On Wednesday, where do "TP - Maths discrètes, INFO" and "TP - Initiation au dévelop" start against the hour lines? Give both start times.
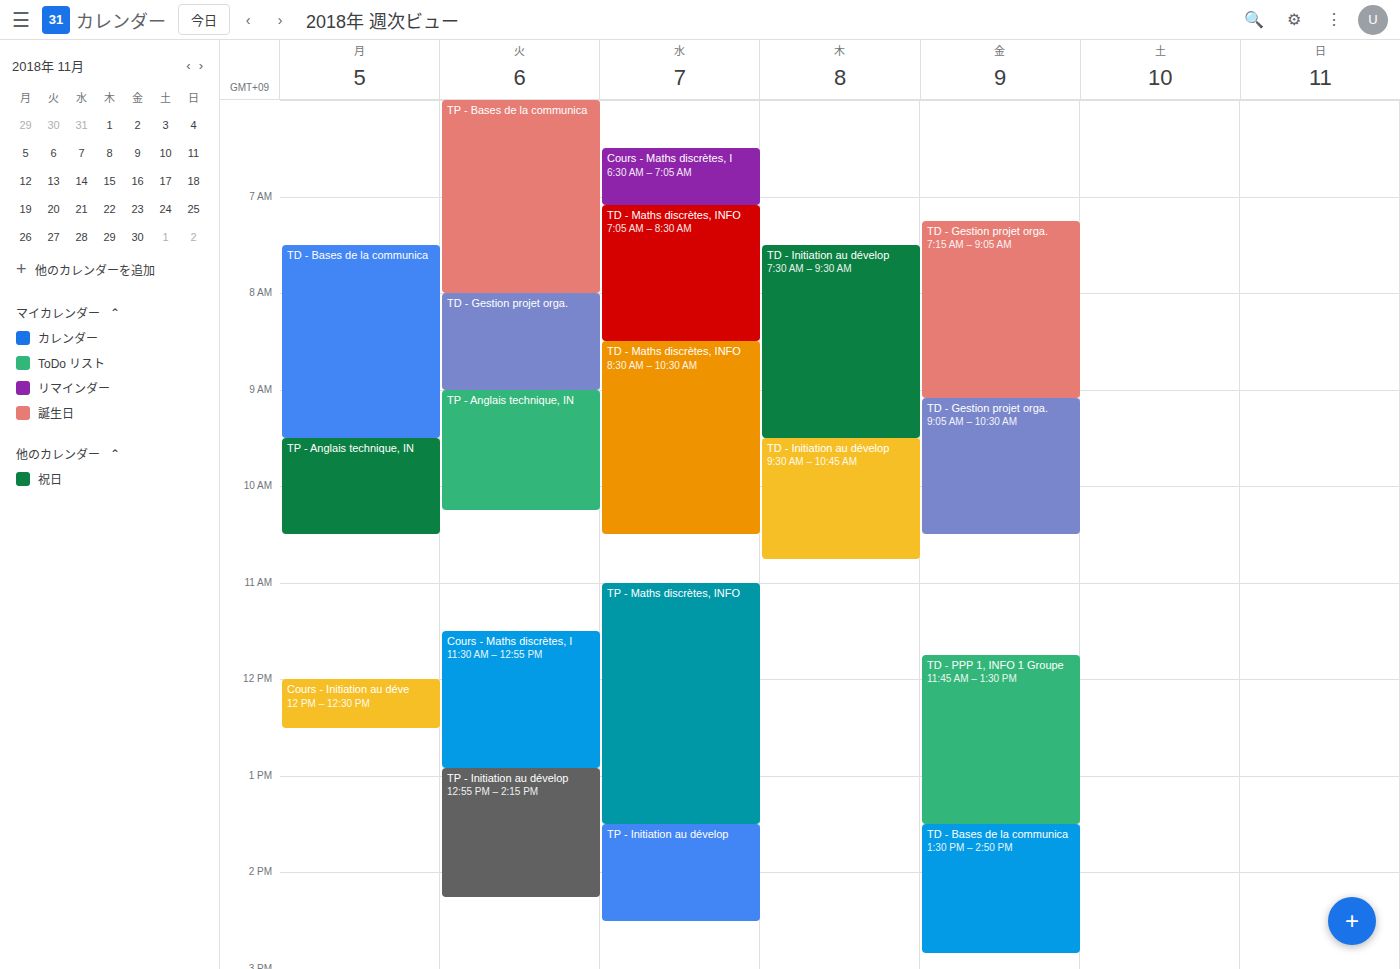
"TP - Maths discrètes, INFO": 11:00 AM, exactly on the 11 AM line. "TP - Initiation au dévelop": 1:30 PM, halfway between the 1 PM and 2 PM lines.